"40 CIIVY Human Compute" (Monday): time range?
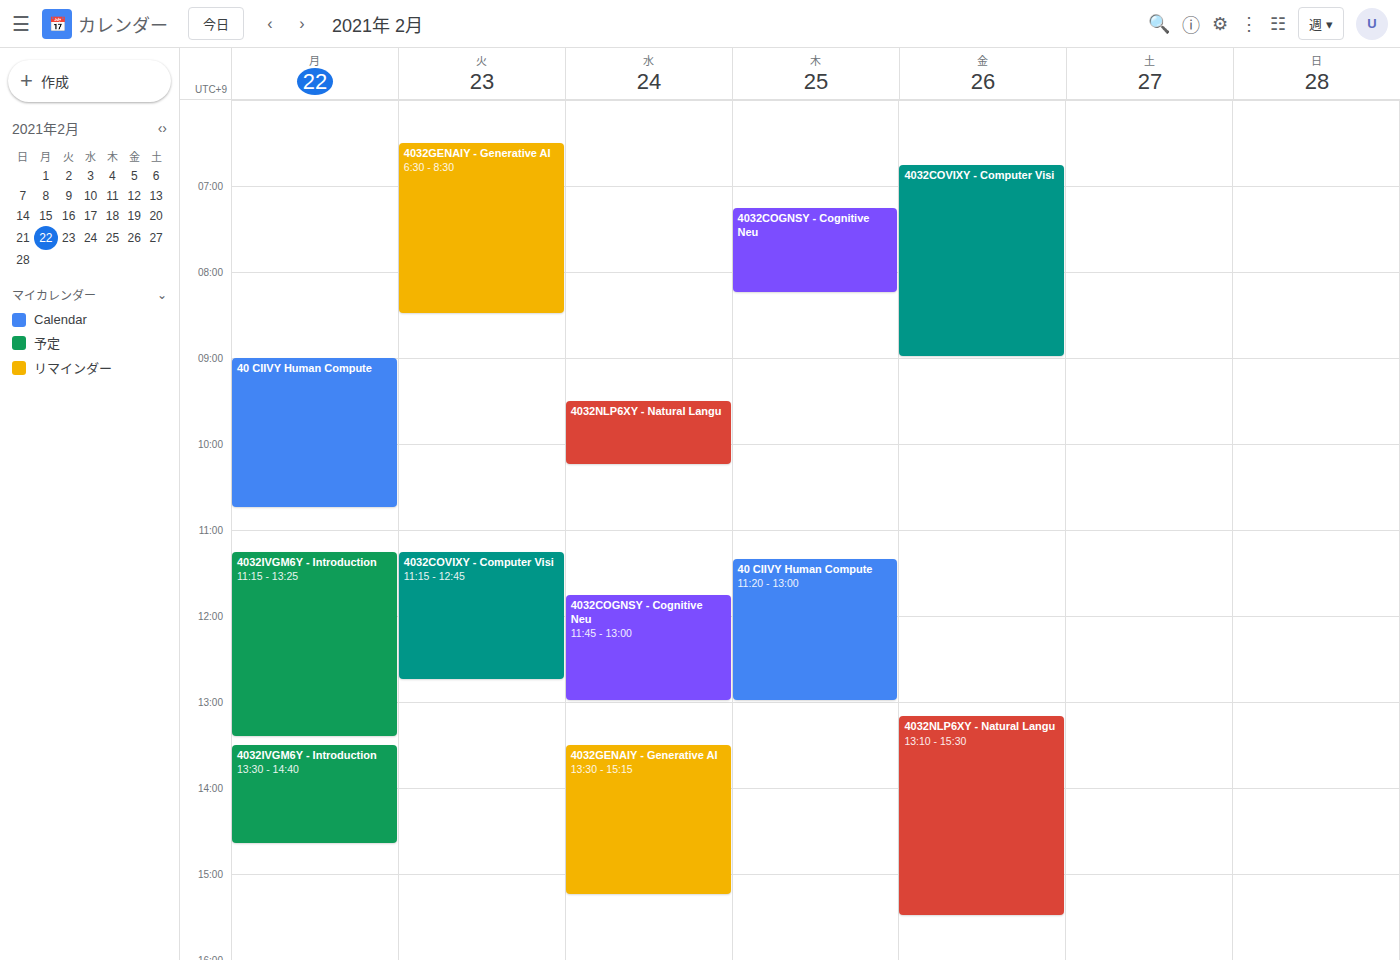
09:00 to 10:45